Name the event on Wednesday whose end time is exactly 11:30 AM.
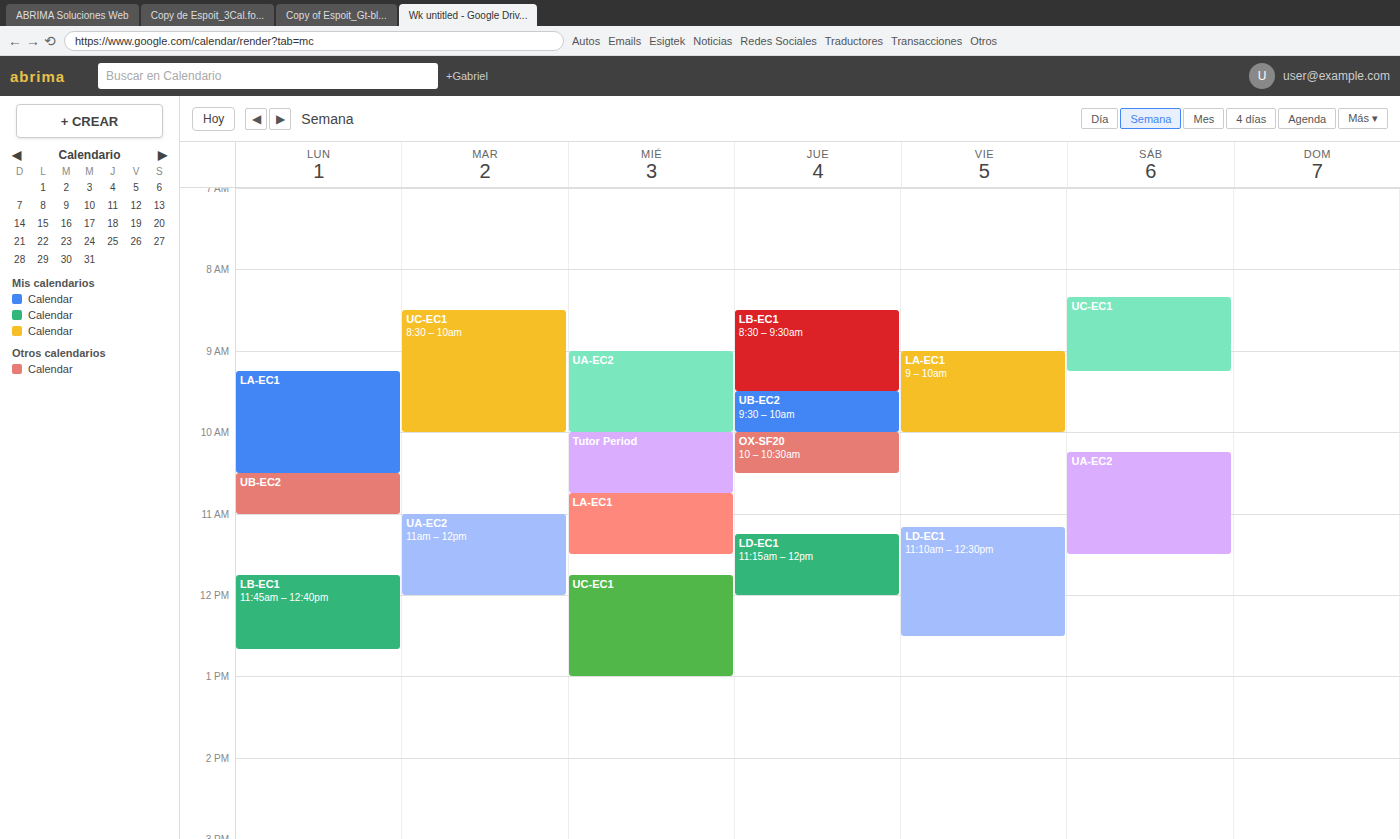
"LA-EC1"